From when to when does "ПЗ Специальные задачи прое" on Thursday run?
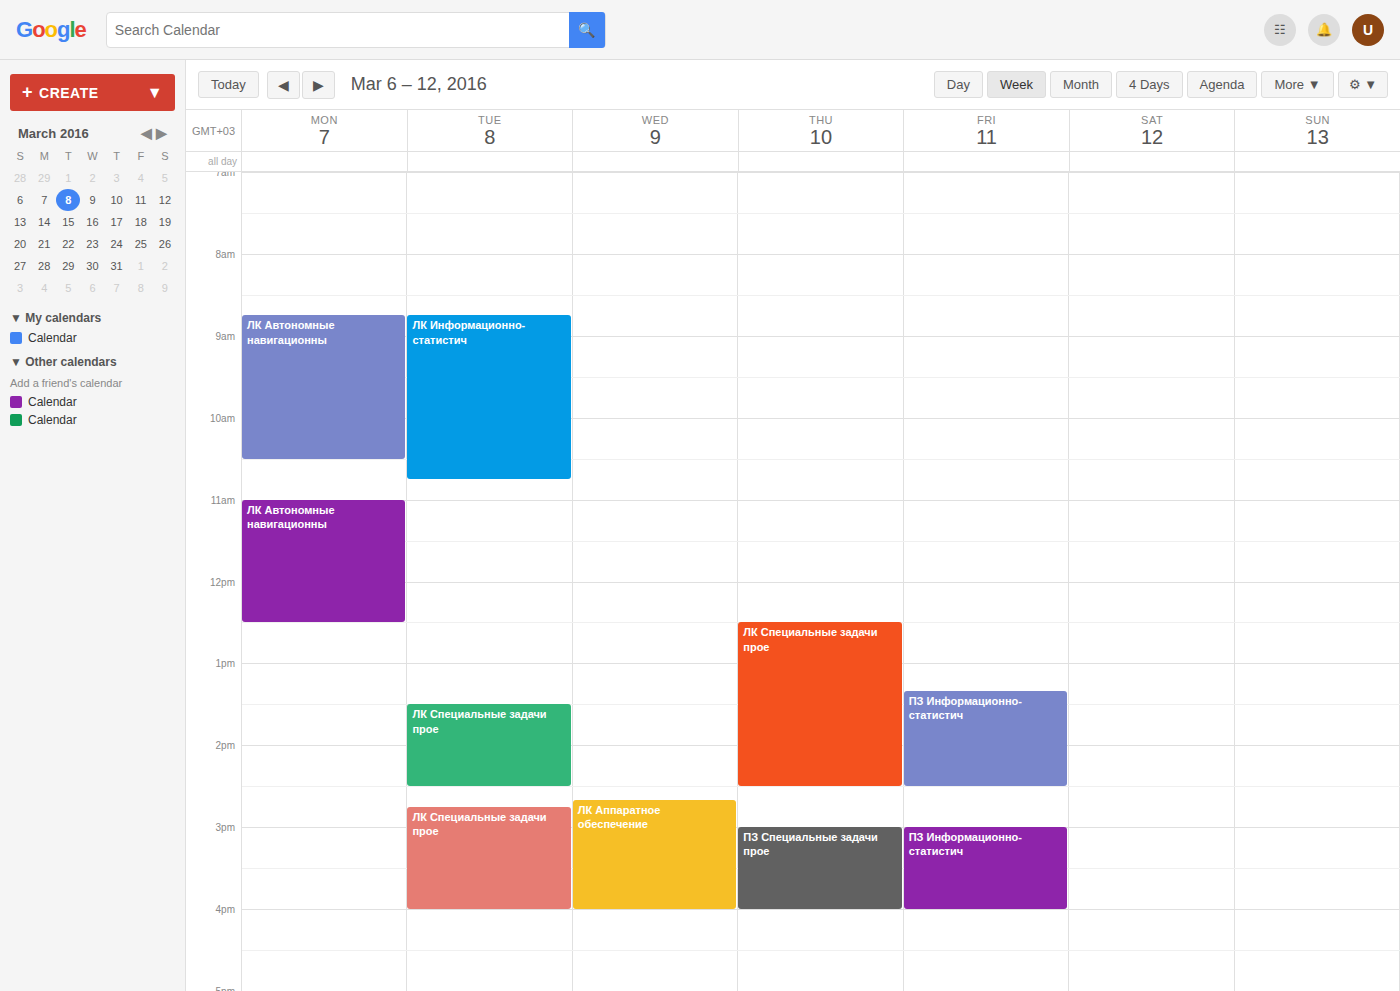
3:00 PM to 4:00 PM